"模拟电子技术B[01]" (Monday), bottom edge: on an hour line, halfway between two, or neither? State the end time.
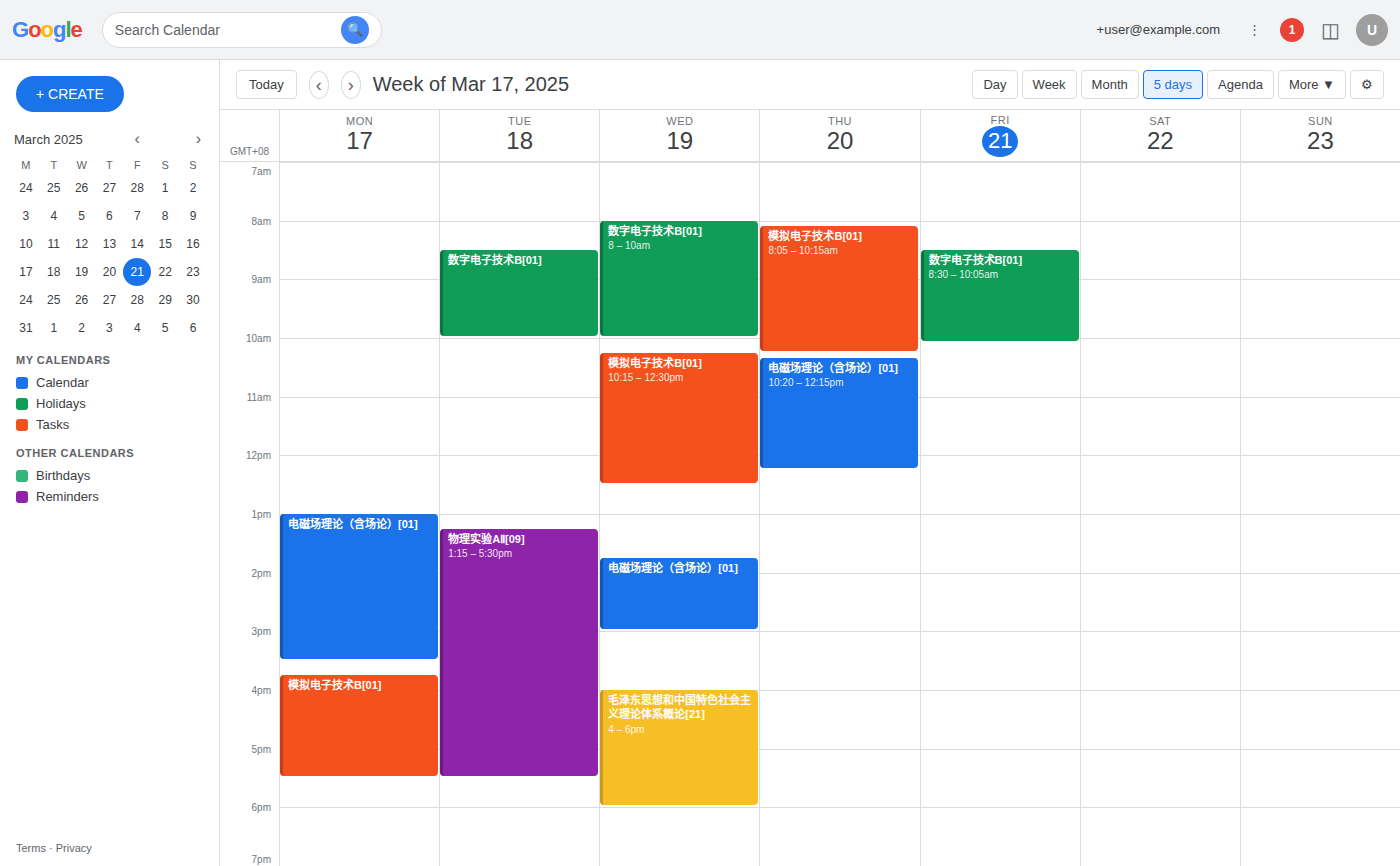
5:30 PM -- halfway between the 5 PM and 6 PM lines.